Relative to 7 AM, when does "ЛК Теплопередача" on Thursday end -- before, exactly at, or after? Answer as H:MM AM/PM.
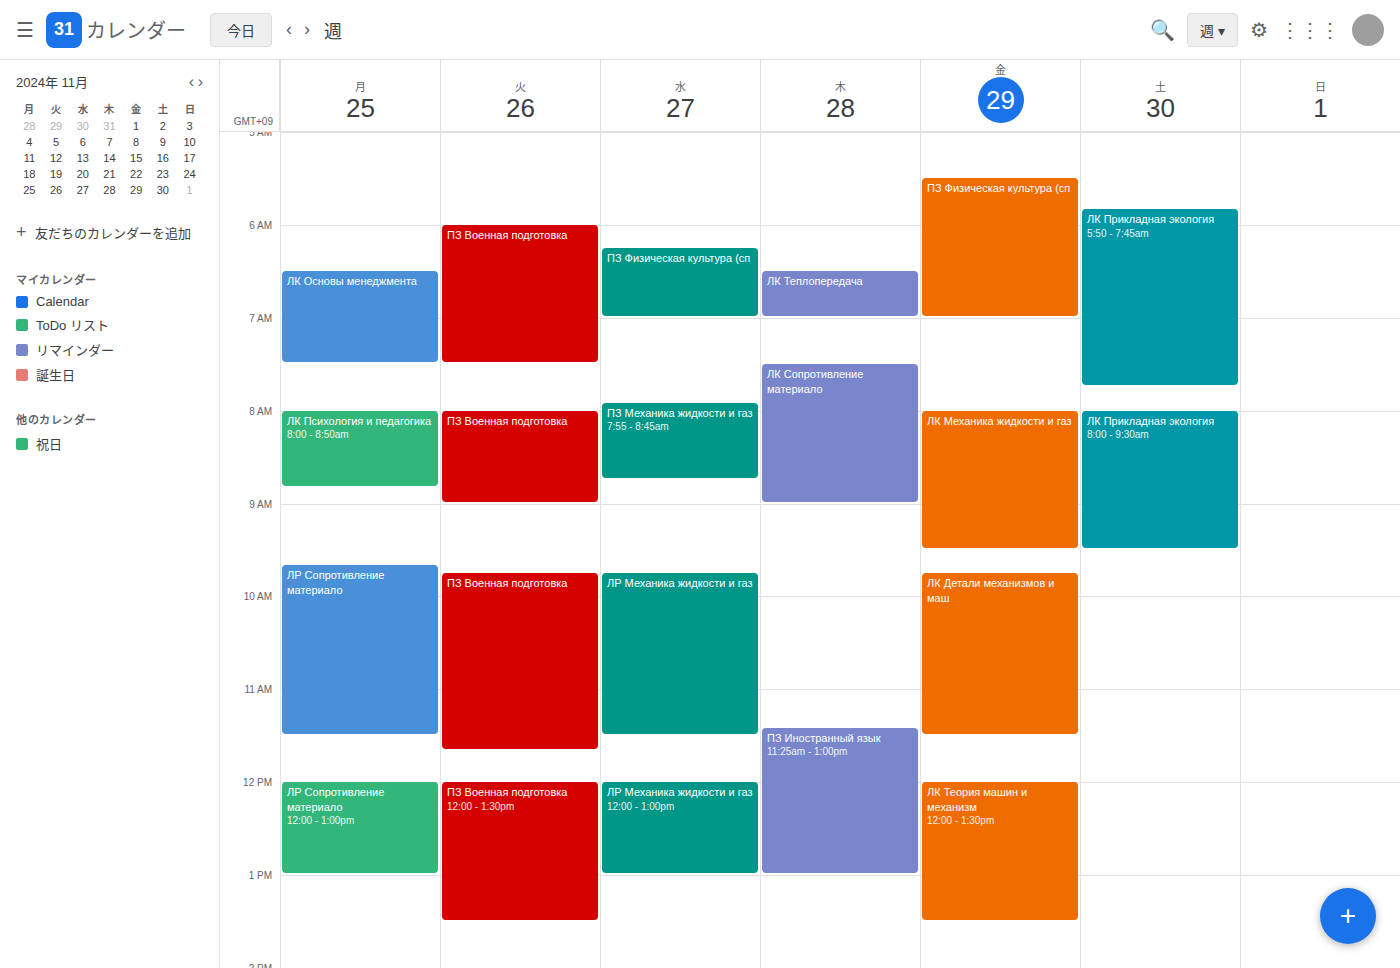
7:00 AM -- exactly at 7 AM, on the 7 AM line.